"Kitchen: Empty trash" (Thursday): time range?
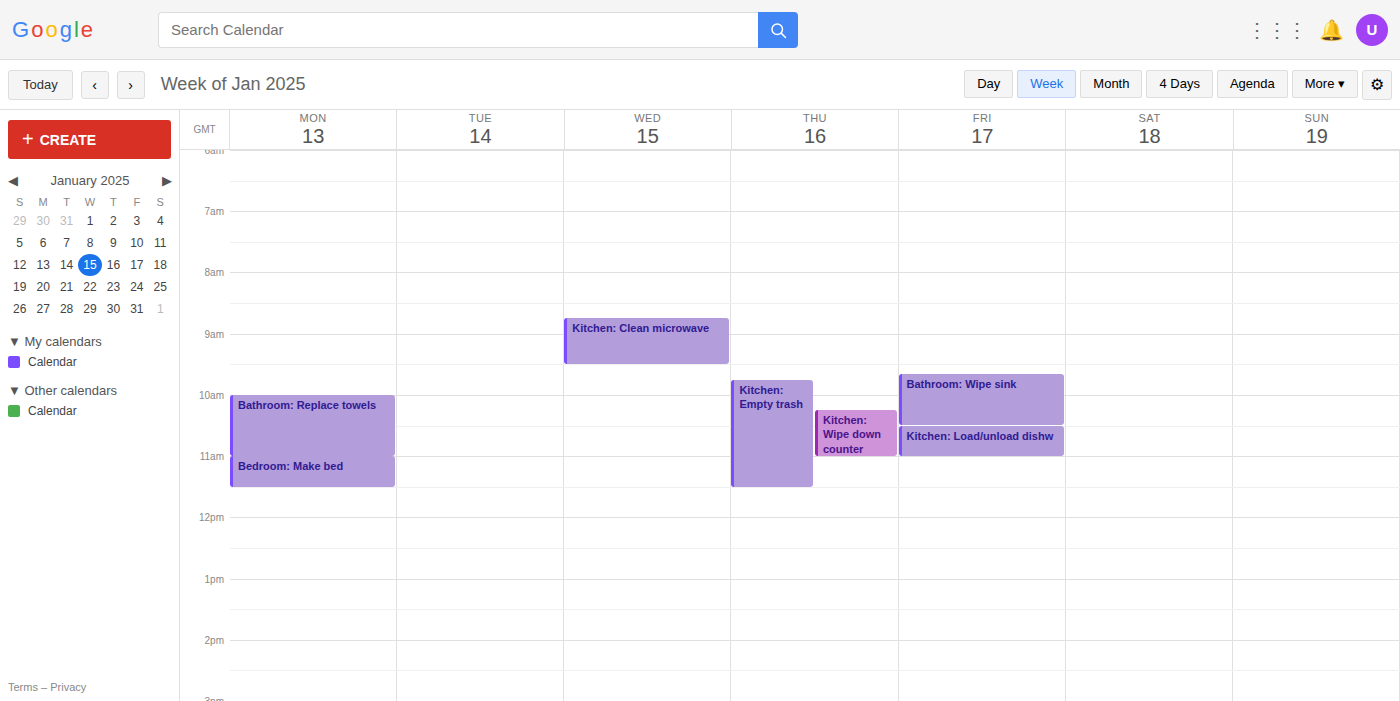
9:45 AM to 11:30 AM